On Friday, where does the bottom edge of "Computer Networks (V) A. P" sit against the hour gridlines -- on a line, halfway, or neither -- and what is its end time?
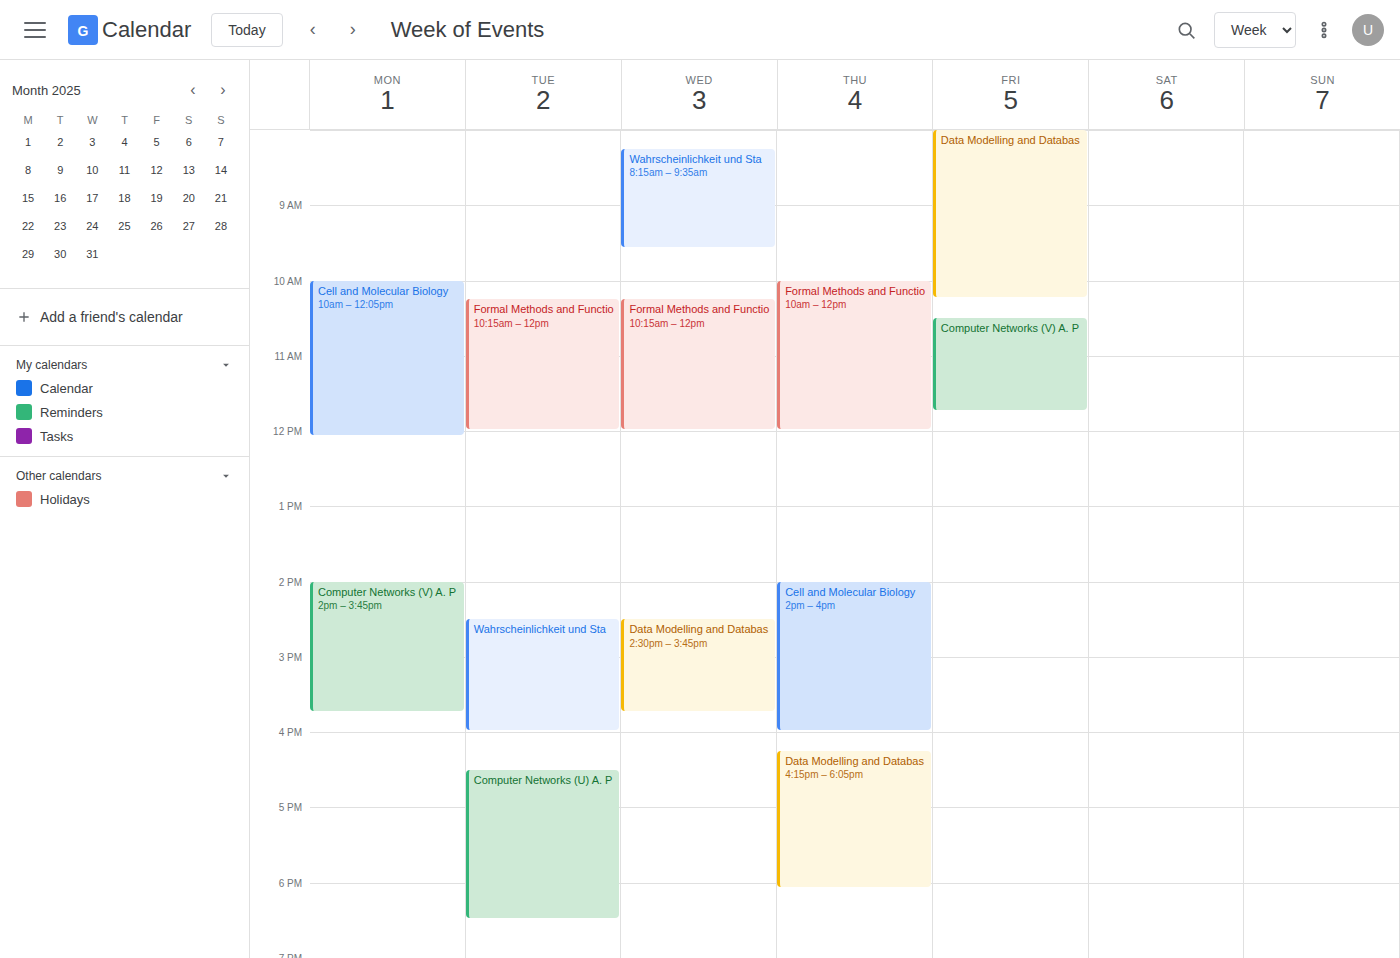
11:45 -- neither: three quarters of the way from the 11:00 line to the 12:00 line.